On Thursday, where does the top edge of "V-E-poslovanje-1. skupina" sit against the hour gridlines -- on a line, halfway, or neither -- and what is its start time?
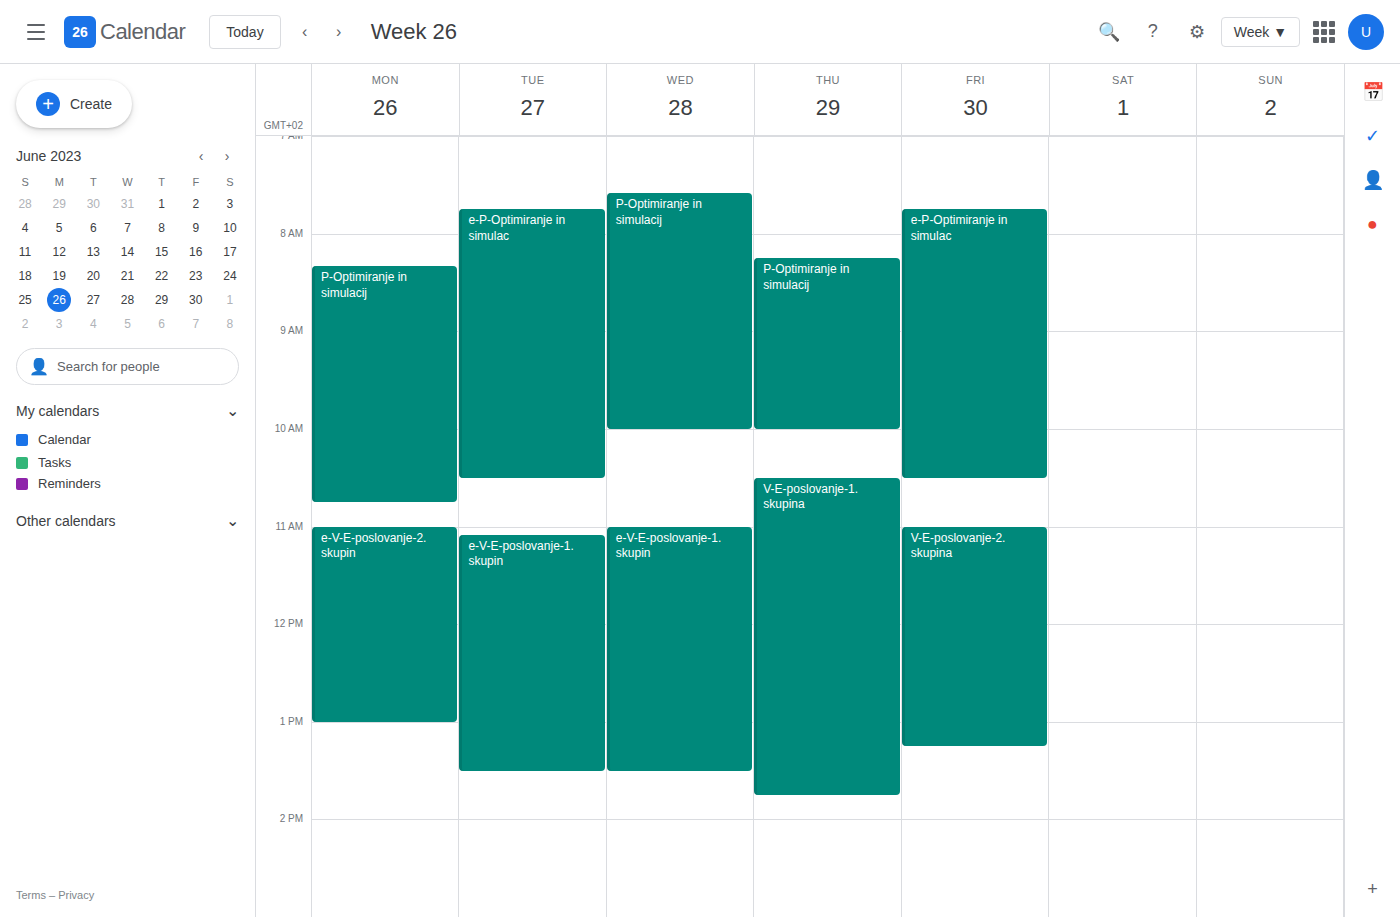
10:30 -- halfway between the 10:00 and 11:00 lines.